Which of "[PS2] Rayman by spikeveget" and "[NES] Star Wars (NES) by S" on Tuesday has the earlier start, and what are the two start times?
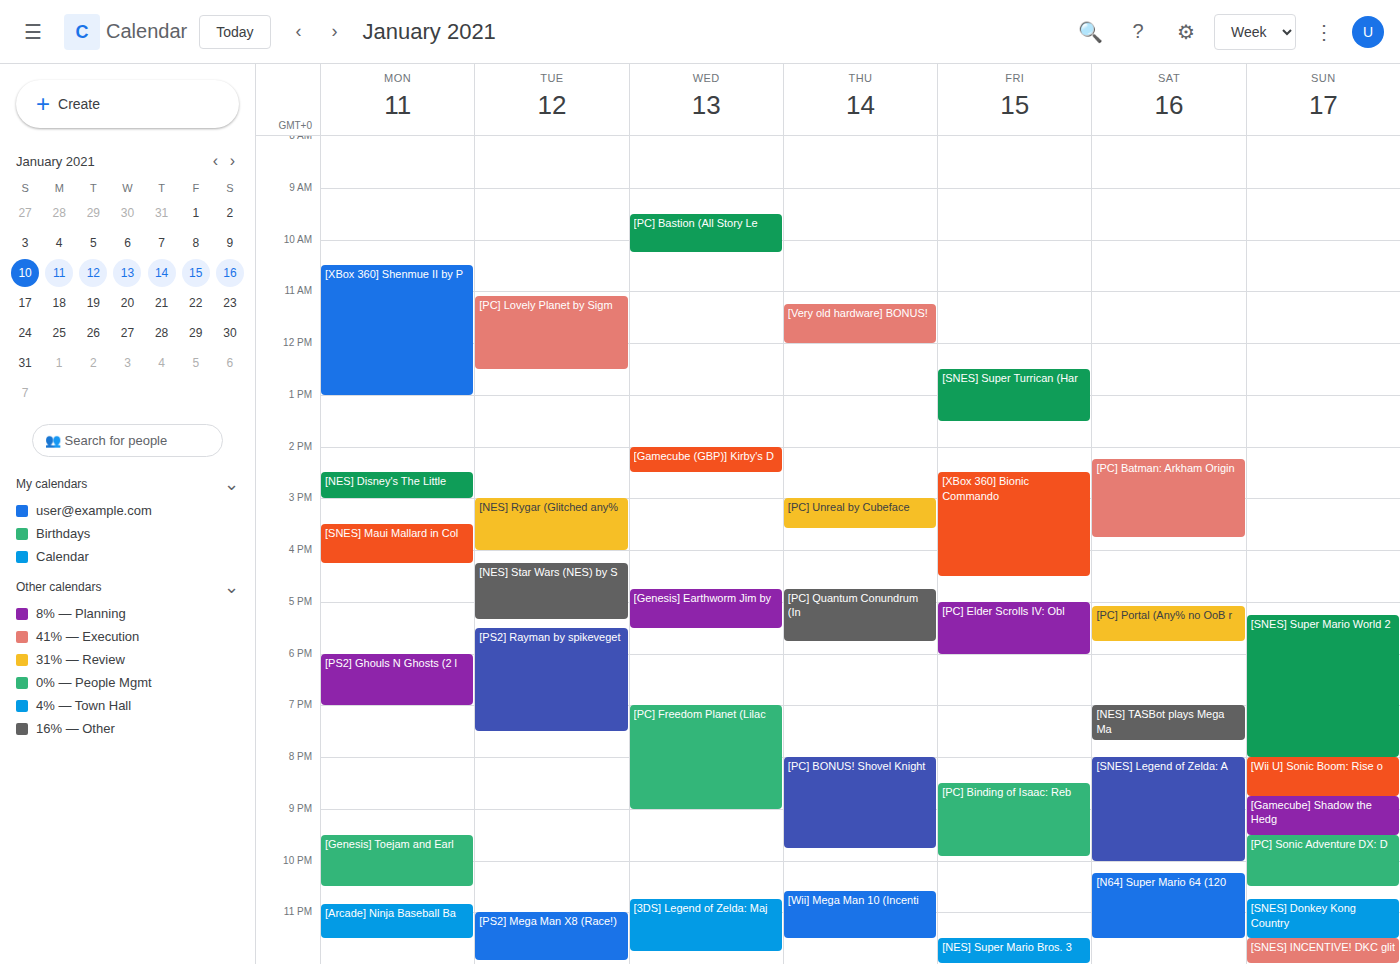
"[NES] Star Wars (NES) by S" 4:15 PM; "[PS2] Rayman by spikeveget" 5:30 PM.